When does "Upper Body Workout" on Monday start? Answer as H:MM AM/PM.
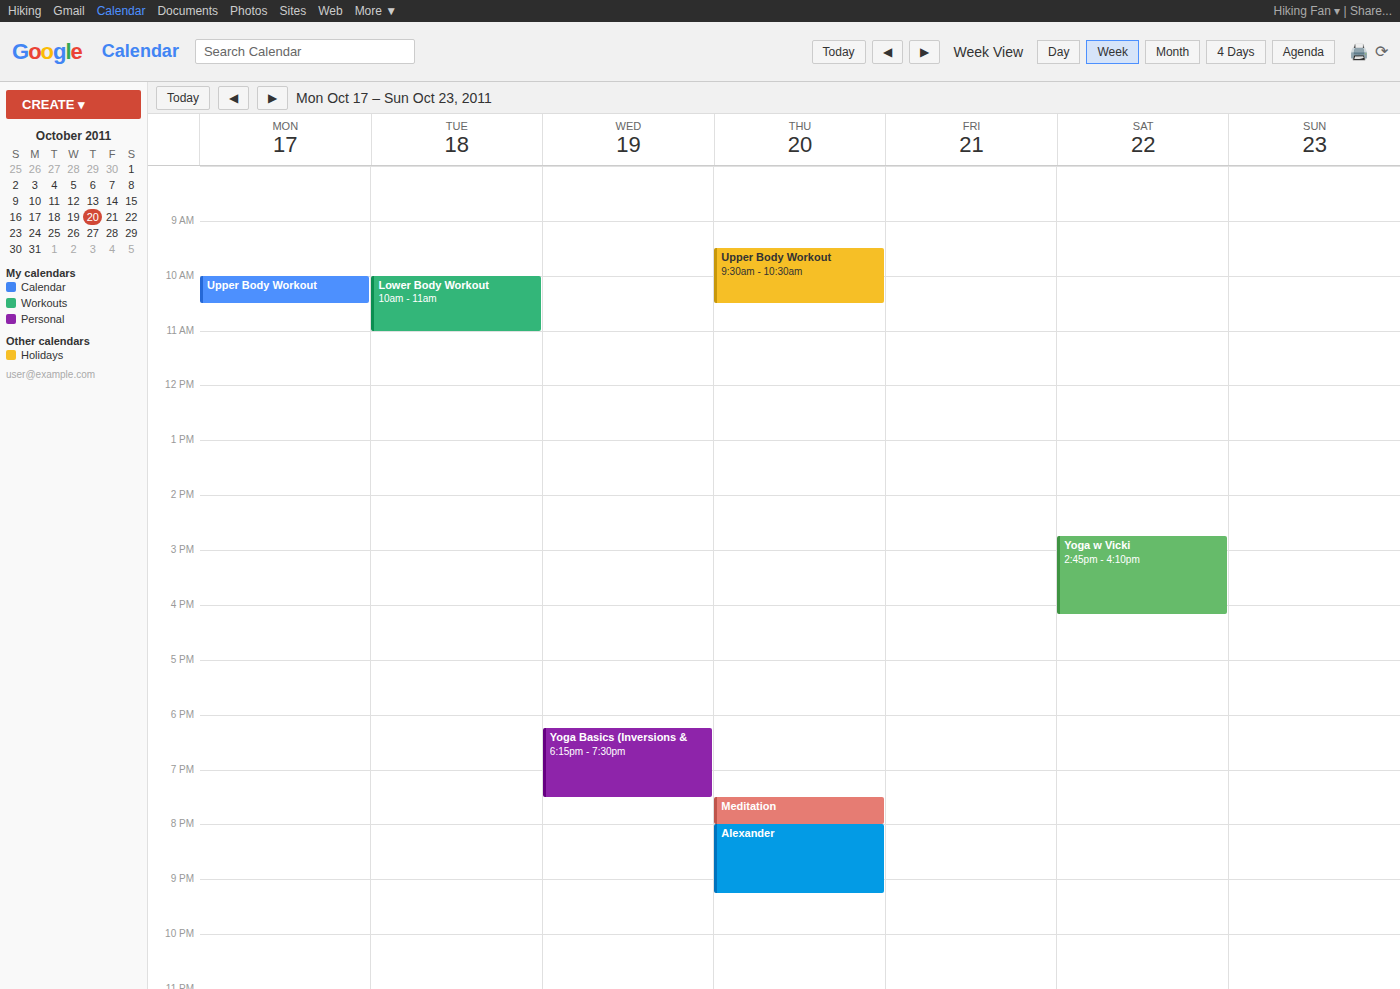
10:00 AM